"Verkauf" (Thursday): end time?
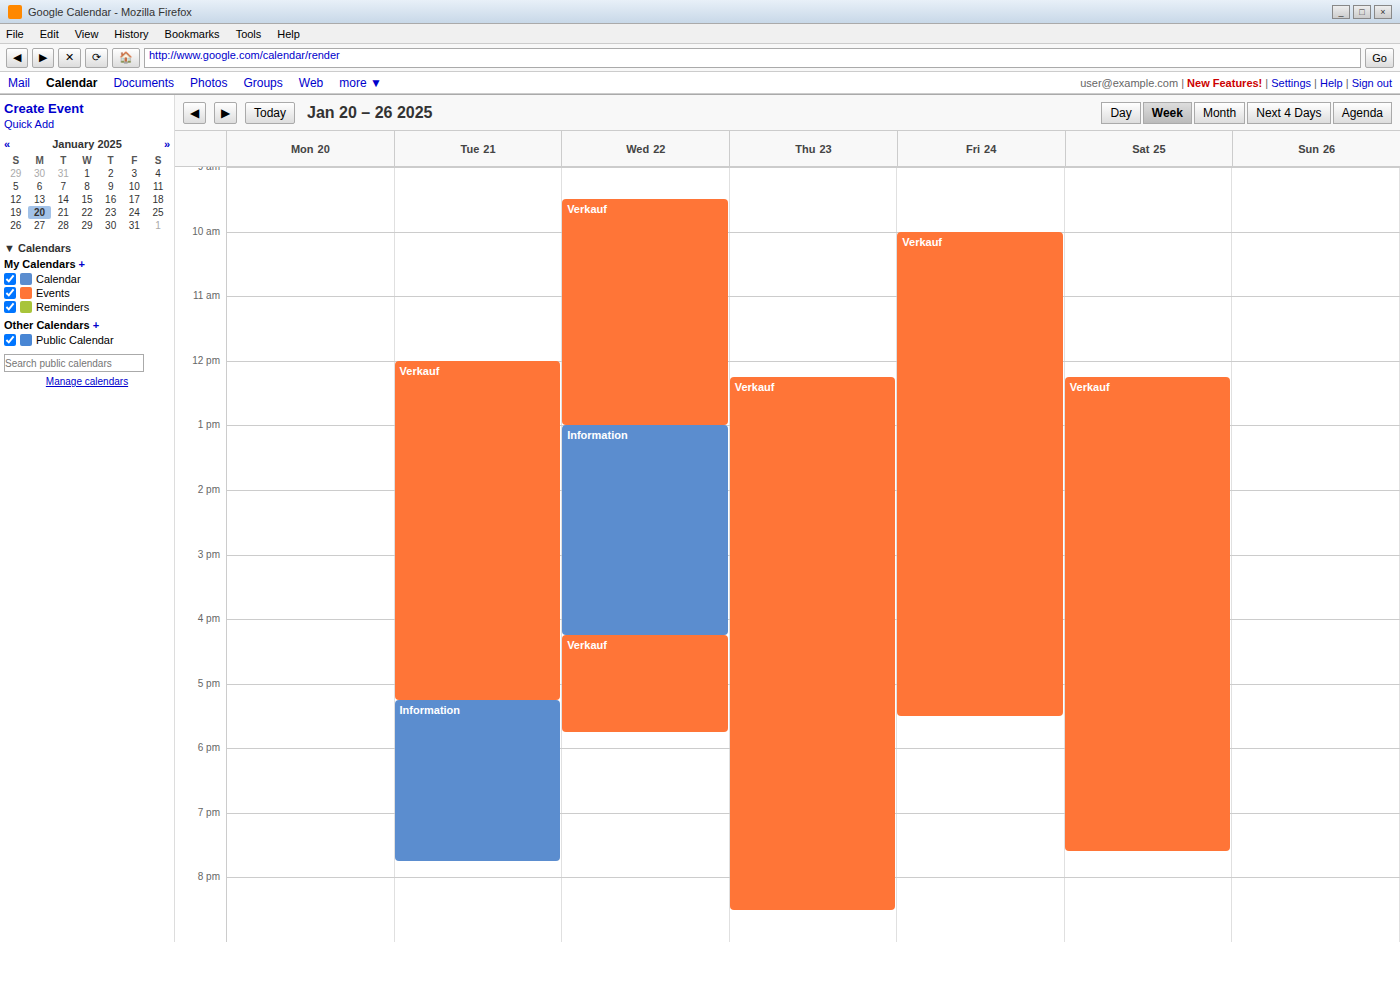
8:30 PM